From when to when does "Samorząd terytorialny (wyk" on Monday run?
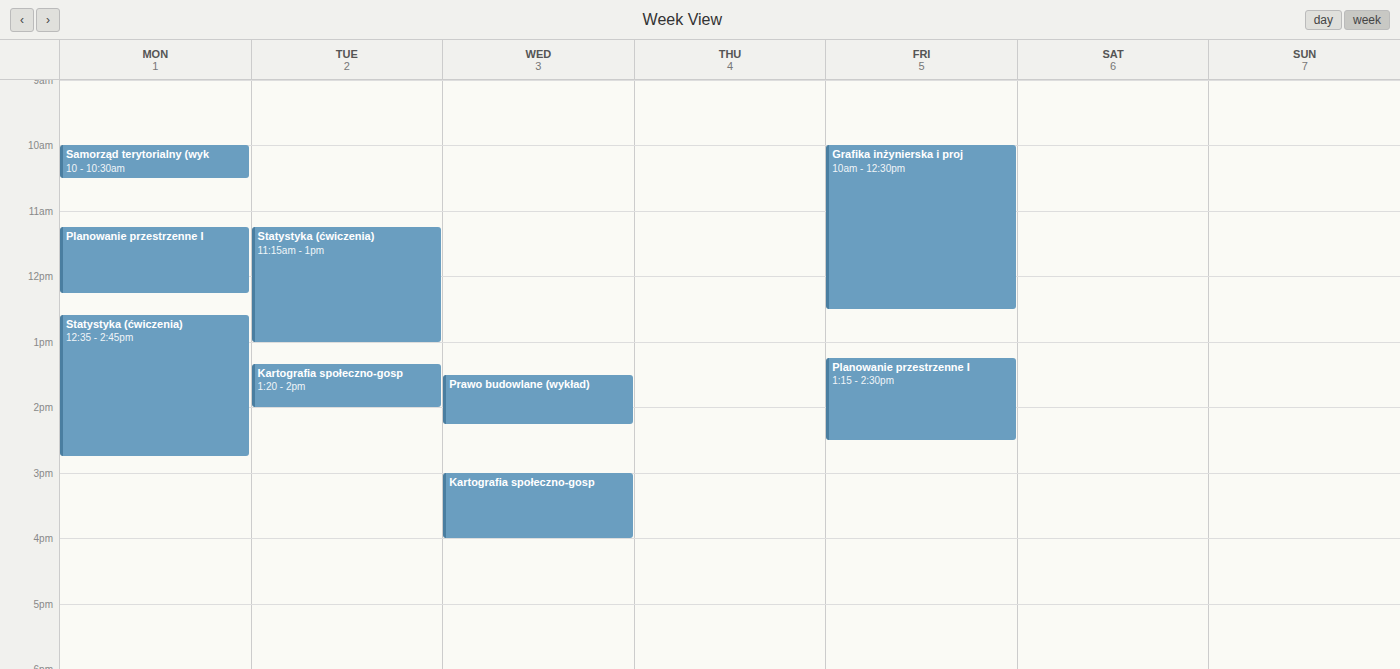
10:00 AM to 10:30 AM